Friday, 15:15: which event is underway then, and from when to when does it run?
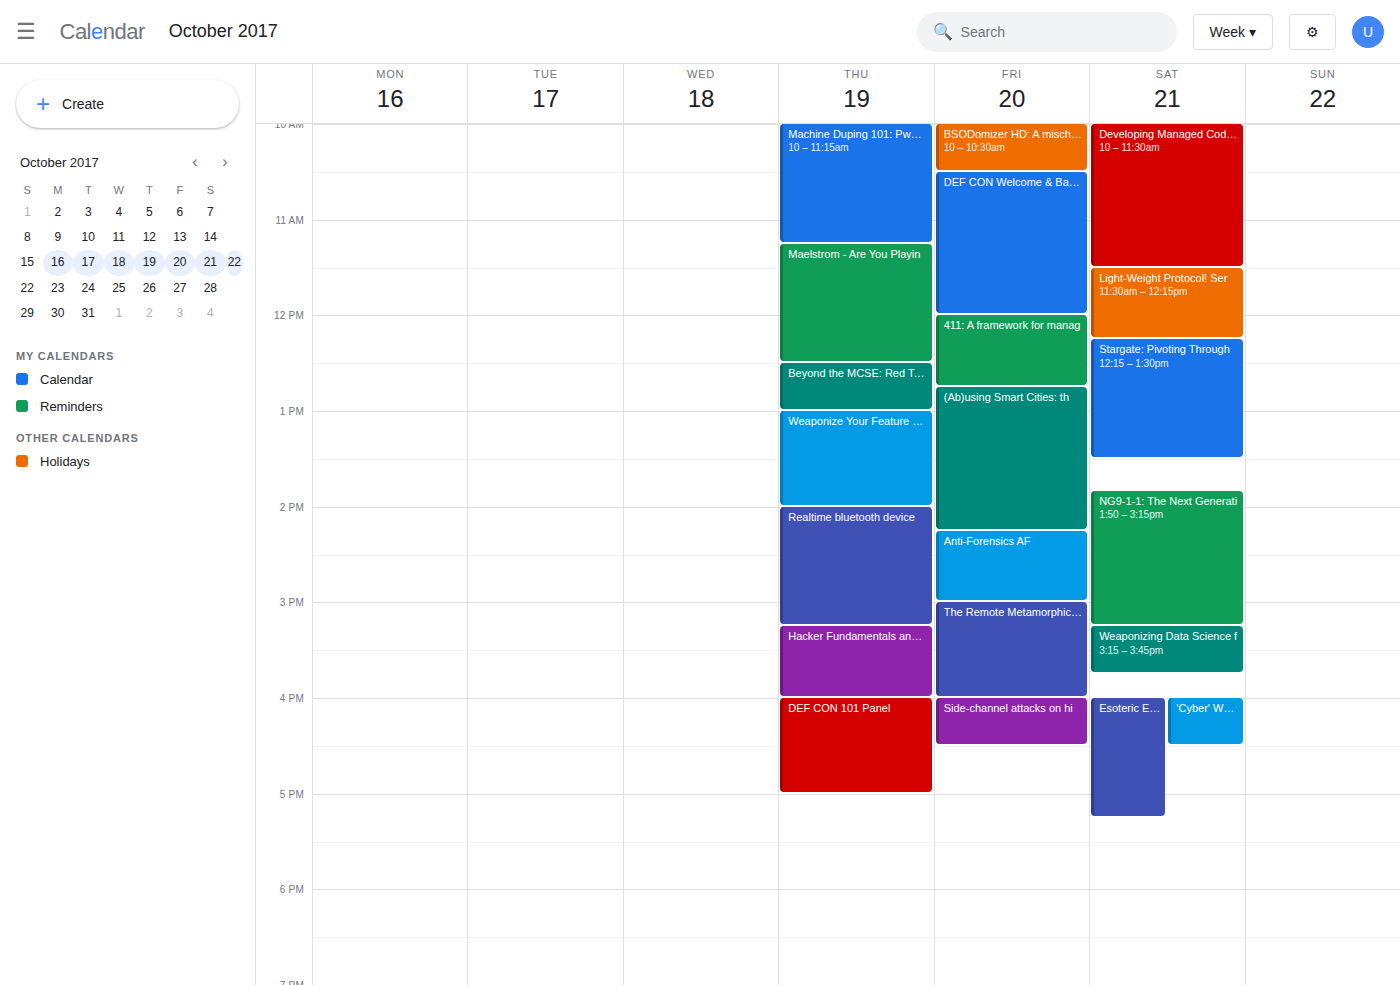
"The Remote Metamorphic Eng", 15:00 to 16:00